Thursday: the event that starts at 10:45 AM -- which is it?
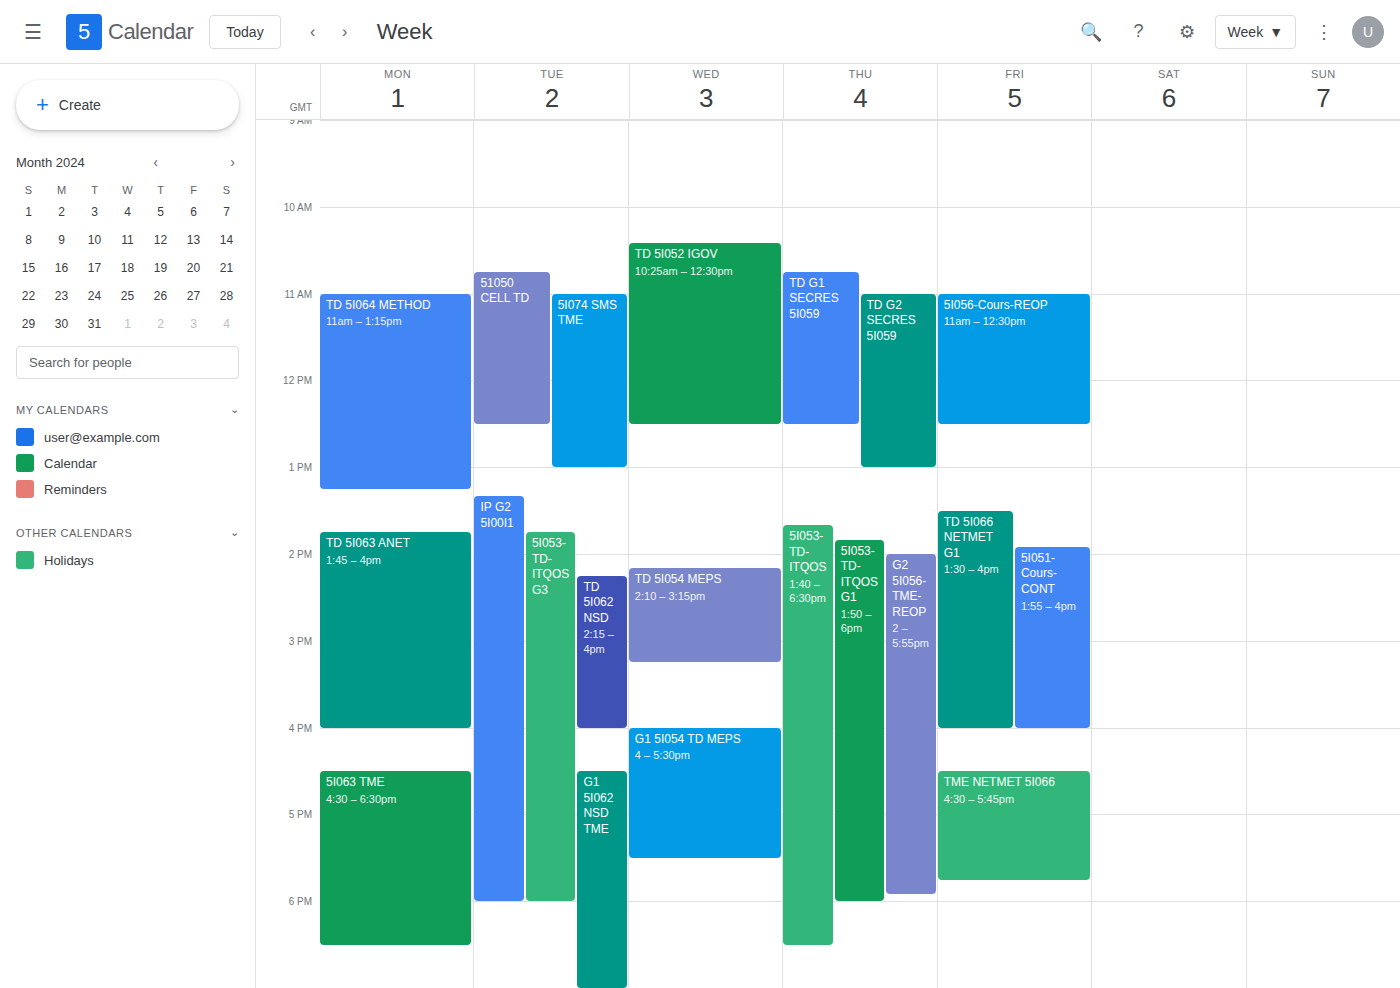
"TD G1 SECRES 5I059"